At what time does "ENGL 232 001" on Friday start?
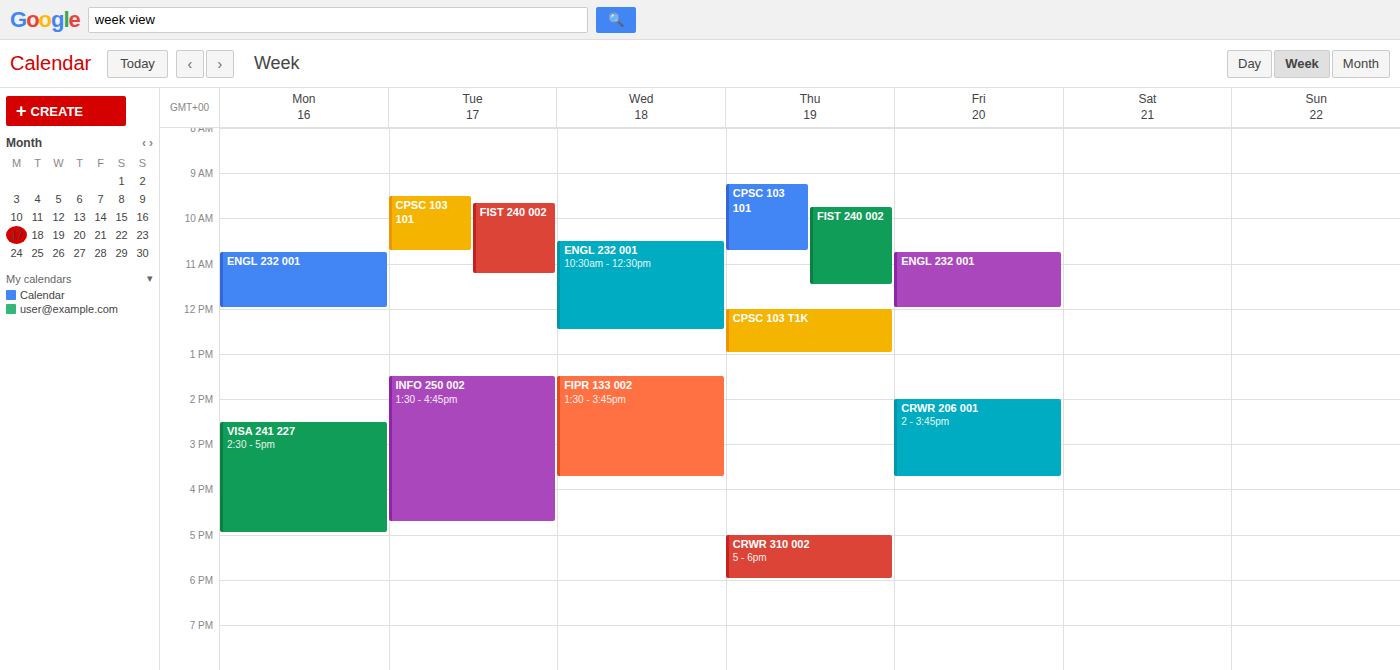
10:45 AM